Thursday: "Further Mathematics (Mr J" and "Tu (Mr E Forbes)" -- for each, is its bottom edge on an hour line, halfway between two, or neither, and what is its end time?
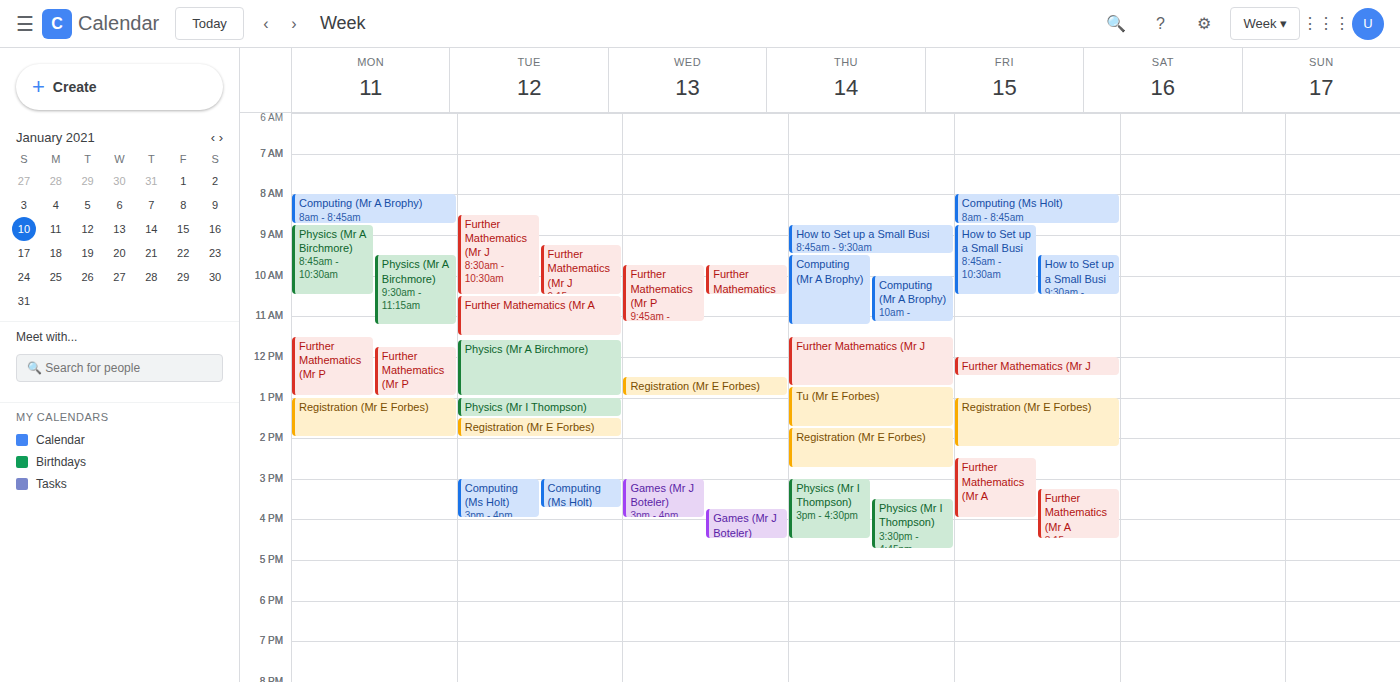
"Further Mathematics (Mr J": 12:45 PM, neither: three quarters of the way from the 12 PM line to the 1 PM line. "Tu (Mr E Forbes)": 1:45 PM, neither: three quarters of the way from the 1 PM line to the 2 PM line.